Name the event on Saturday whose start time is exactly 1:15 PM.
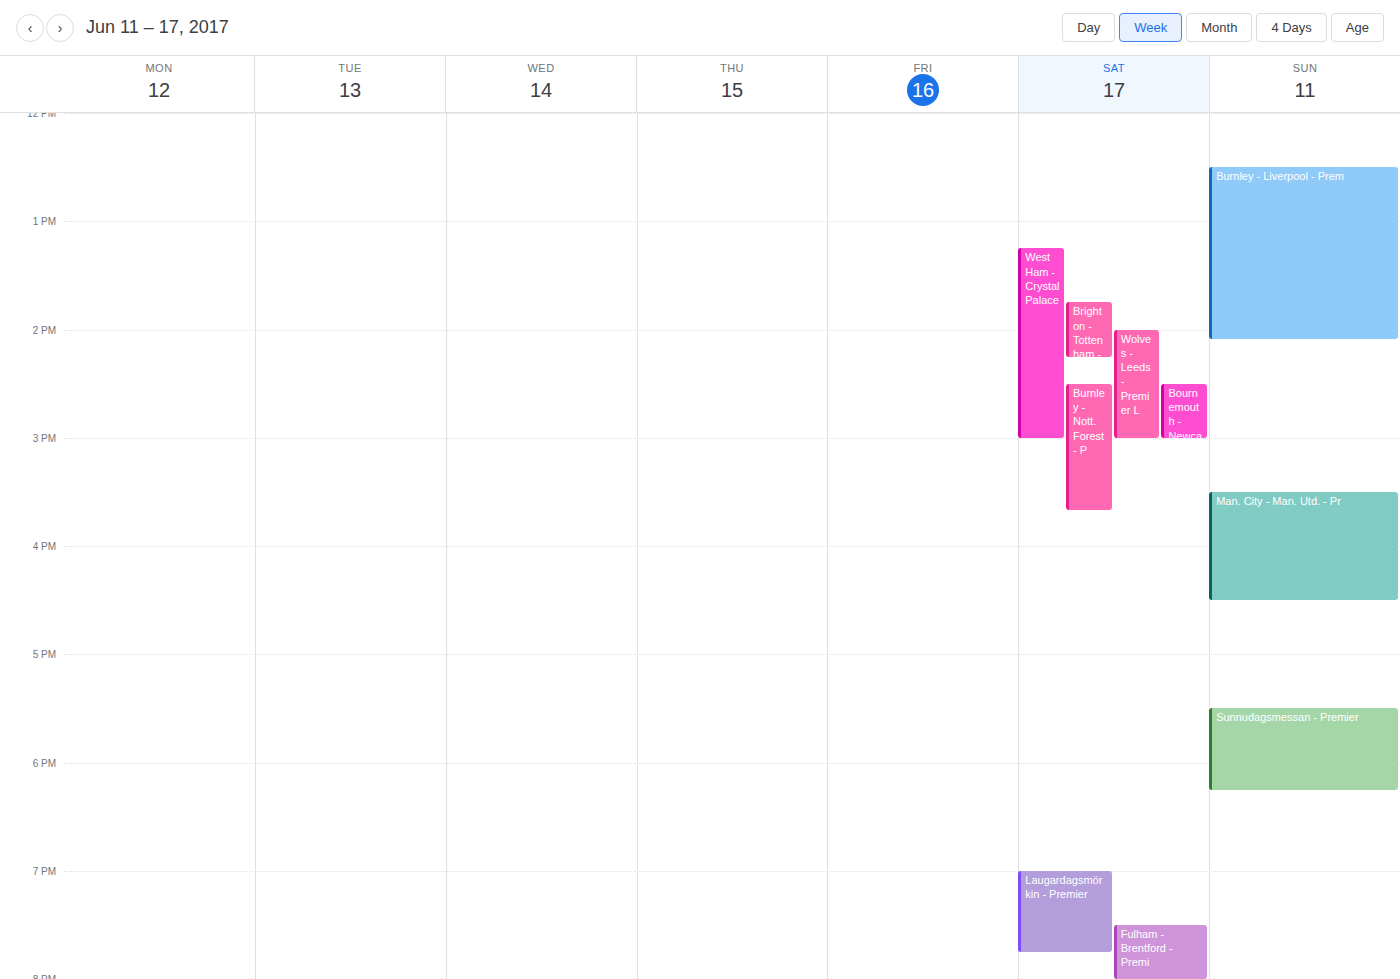
"West Ham - Crystal Palace"